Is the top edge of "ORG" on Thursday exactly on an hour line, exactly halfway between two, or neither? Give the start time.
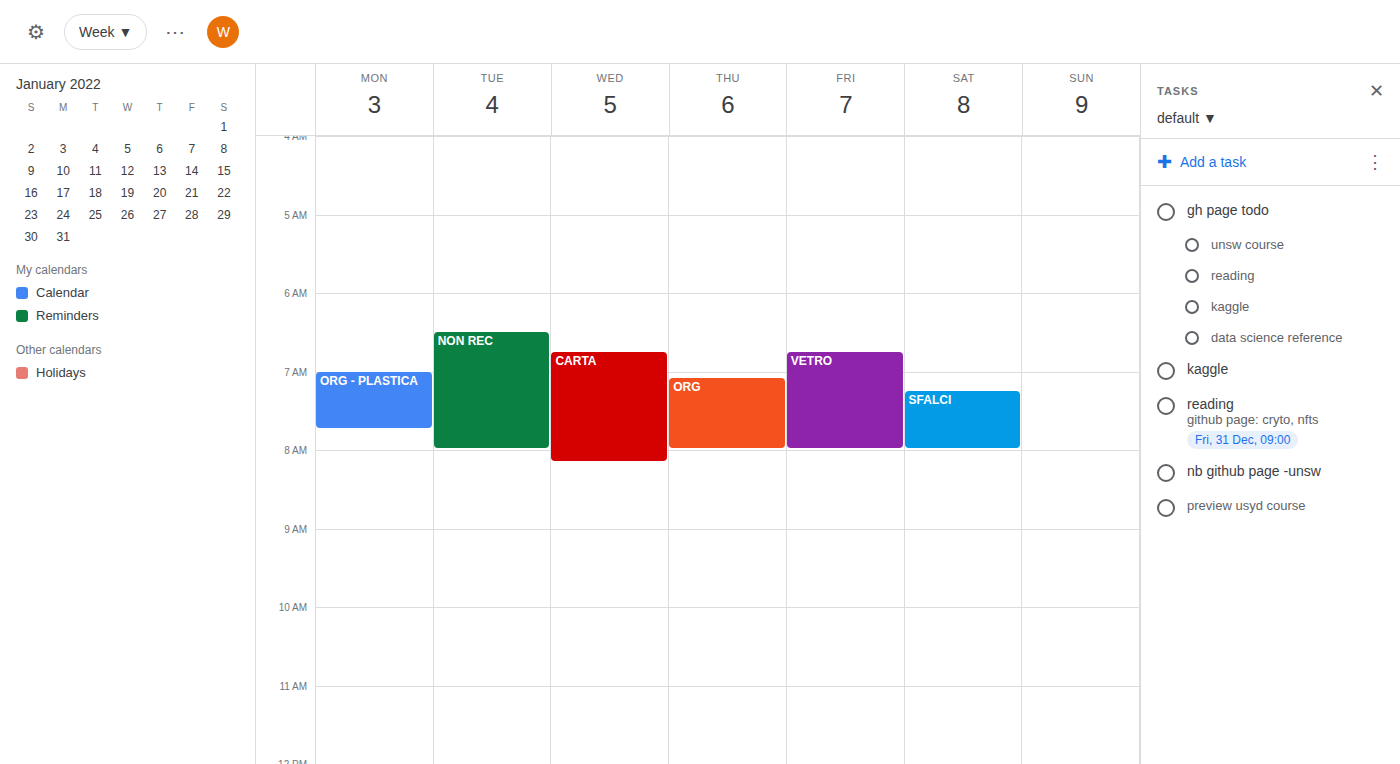
7:05 AM -- neither: 5 minutes below the 7 AM line and 55 minutes above the 8 AM line.